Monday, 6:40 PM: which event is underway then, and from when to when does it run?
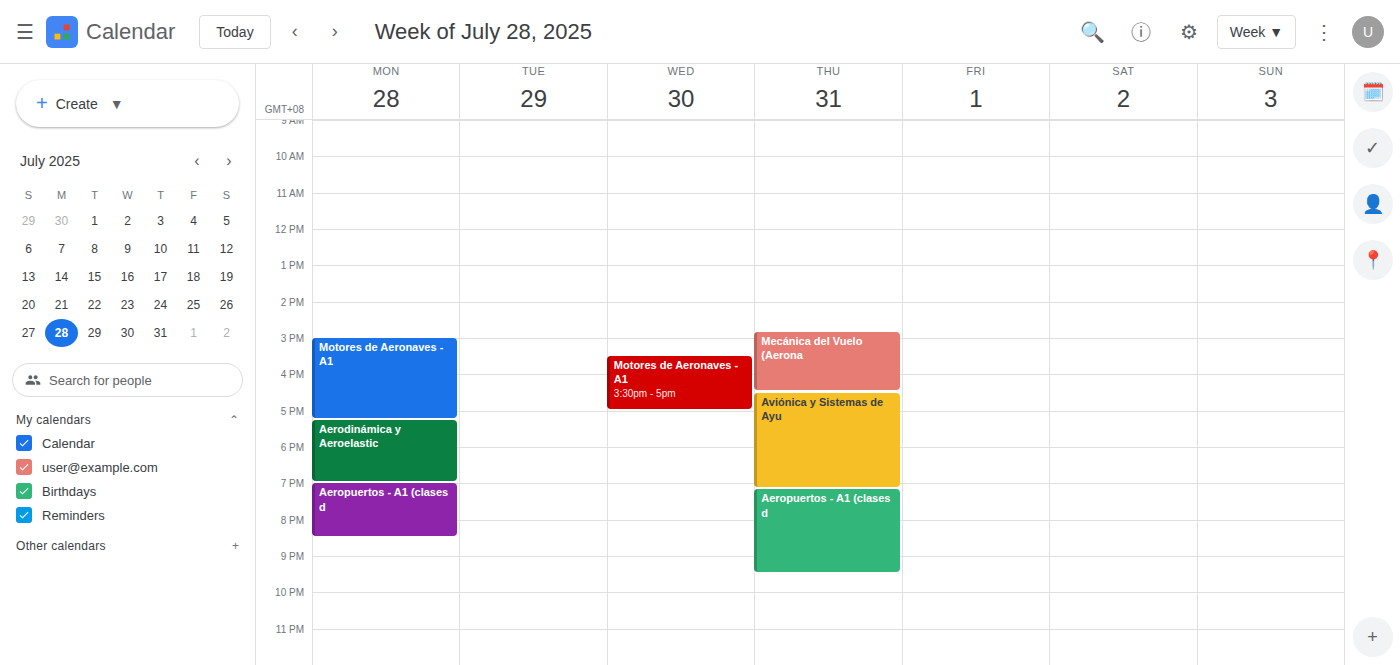
"Aerodinámica y Aeroelastic", 5:15 PM to 7:00 PM